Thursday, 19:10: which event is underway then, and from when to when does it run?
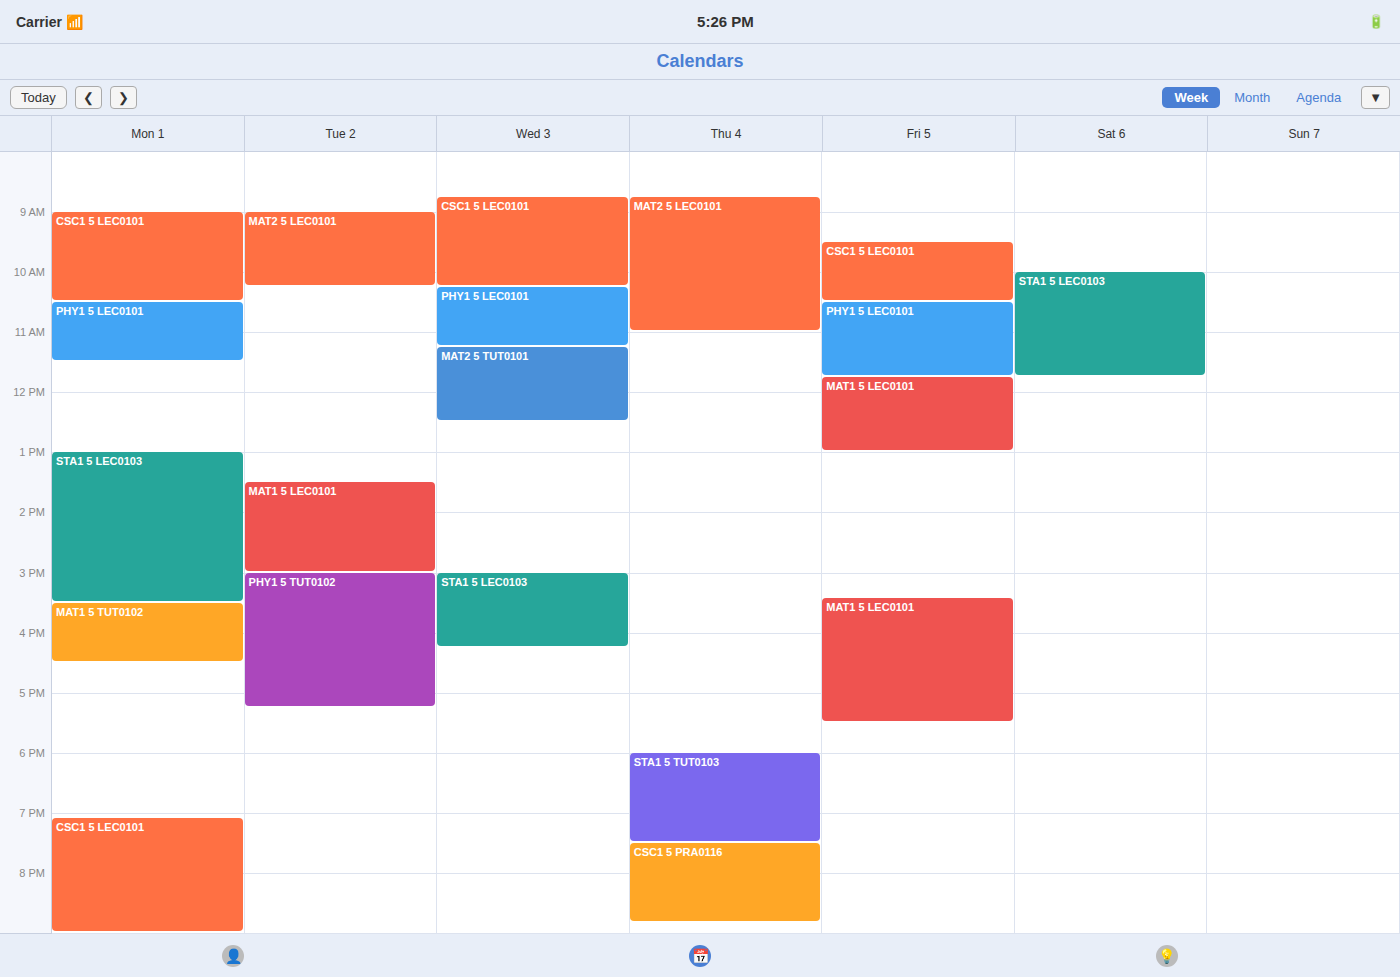
"STA1 5 TUT0103", 18:00 to 19:30